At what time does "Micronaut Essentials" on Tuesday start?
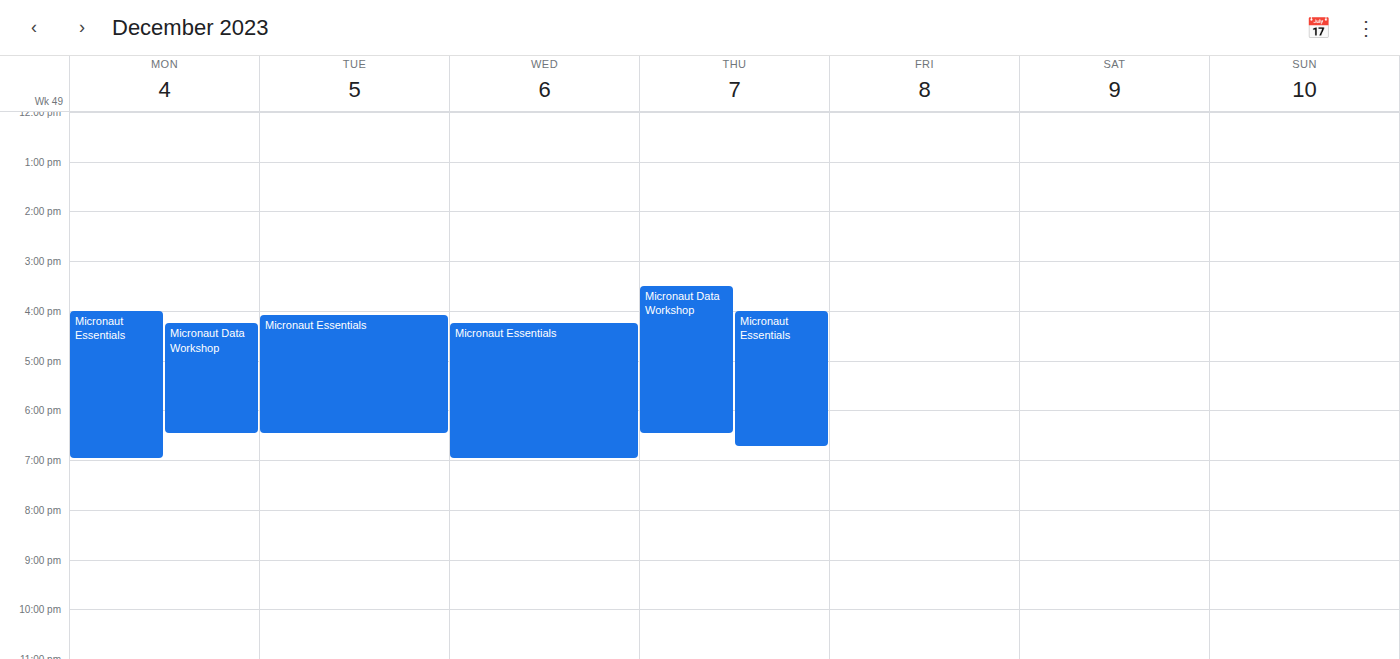
4:05 PM